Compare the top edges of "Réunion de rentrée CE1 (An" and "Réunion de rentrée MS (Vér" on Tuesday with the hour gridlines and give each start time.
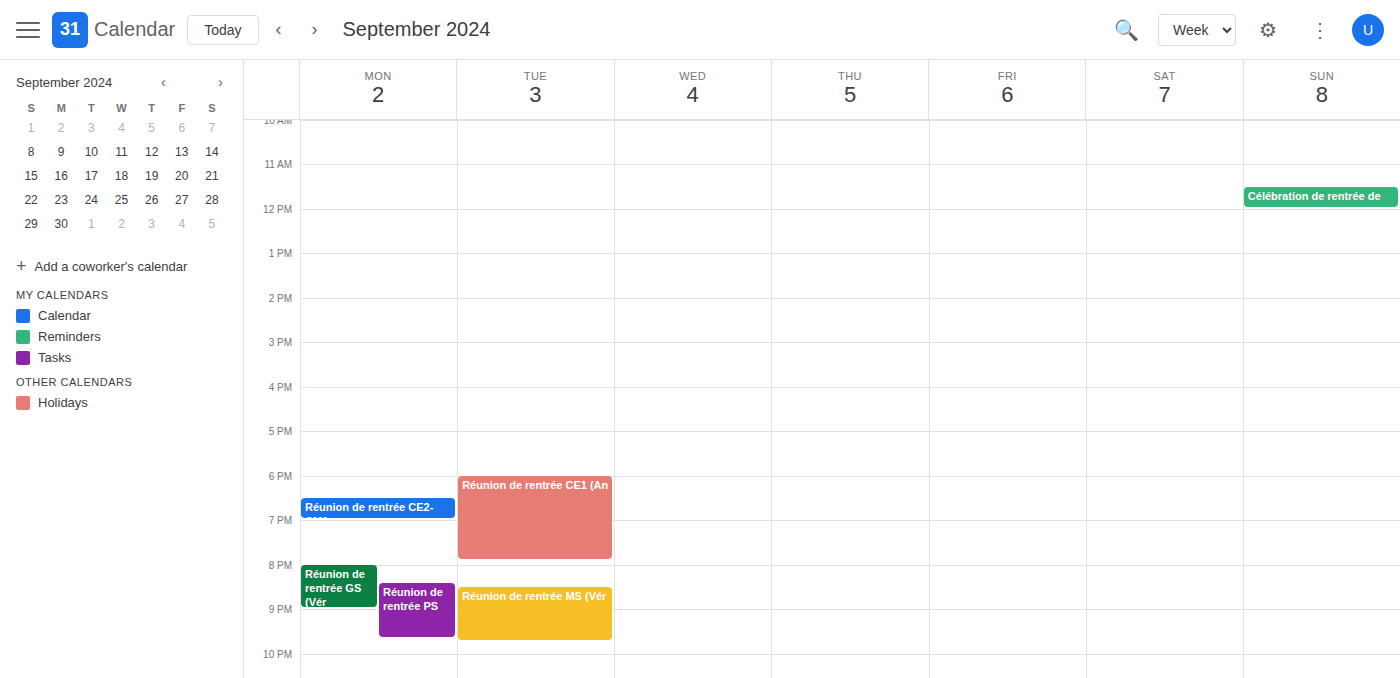
"Réunion de rentrée CE1 (An": 6:00 PM, exactly on the 6 PM line. "Réunion de rentrée MS (Vér": 8:30 PM, halfway between the 8 PM and 9 PM lines.